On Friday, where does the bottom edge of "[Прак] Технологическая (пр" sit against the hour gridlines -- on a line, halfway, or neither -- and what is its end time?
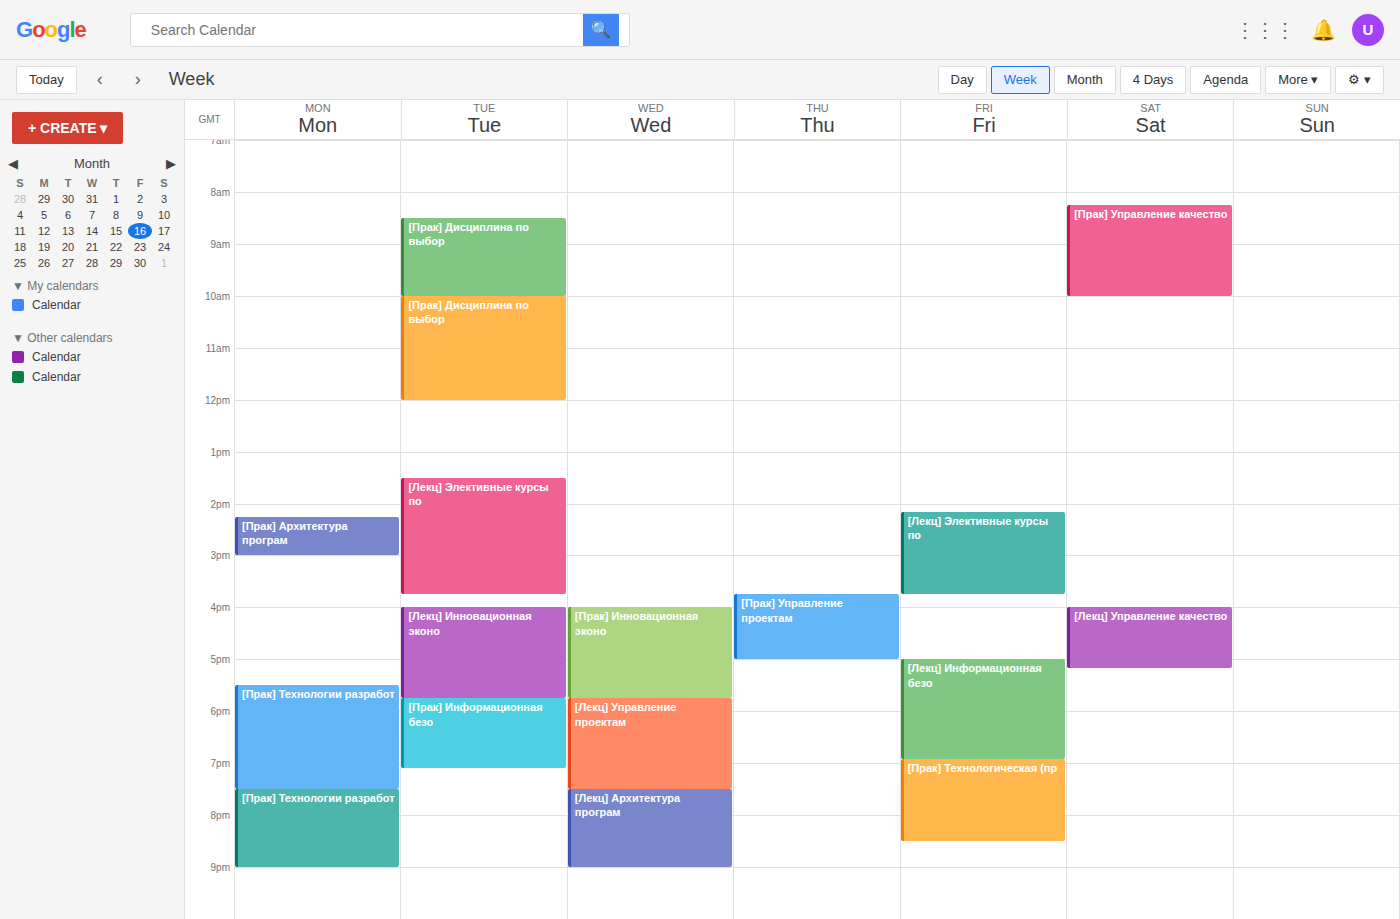
8:30 PM -- halfway between the 8 PM and 9 PM lines.